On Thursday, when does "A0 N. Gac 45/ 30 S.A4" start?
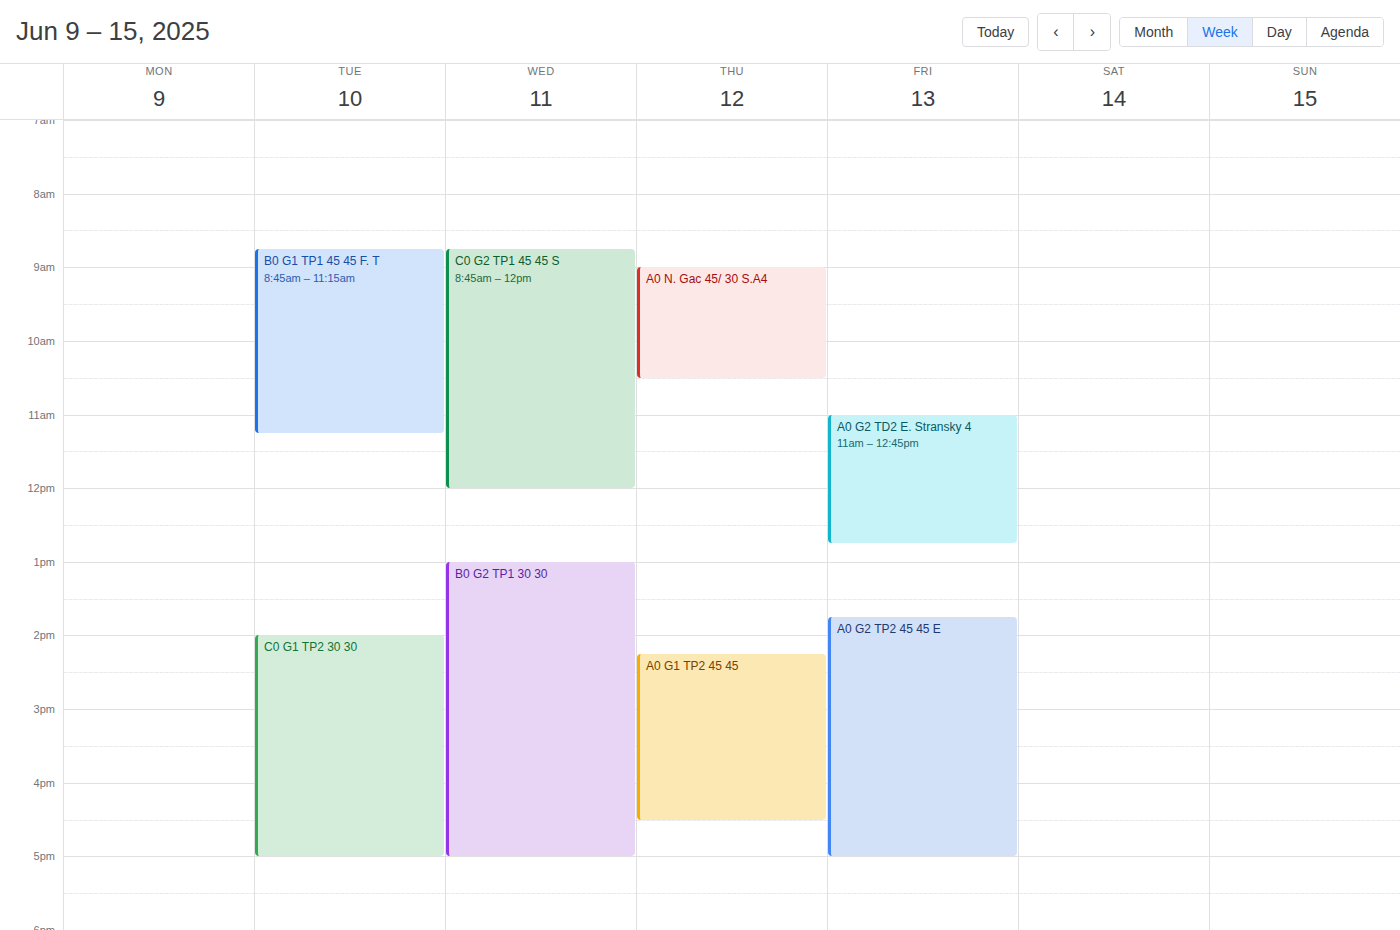
9:00 AM